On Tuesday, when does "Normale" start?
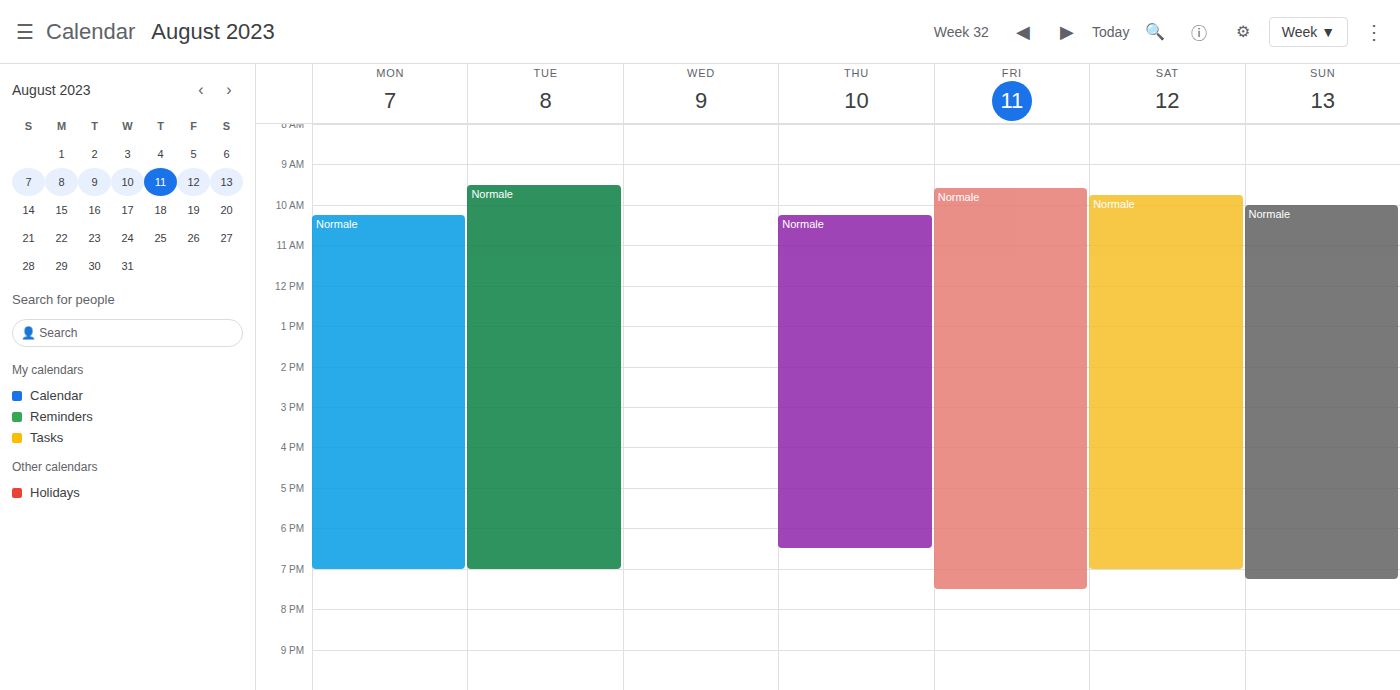
9:30 AM